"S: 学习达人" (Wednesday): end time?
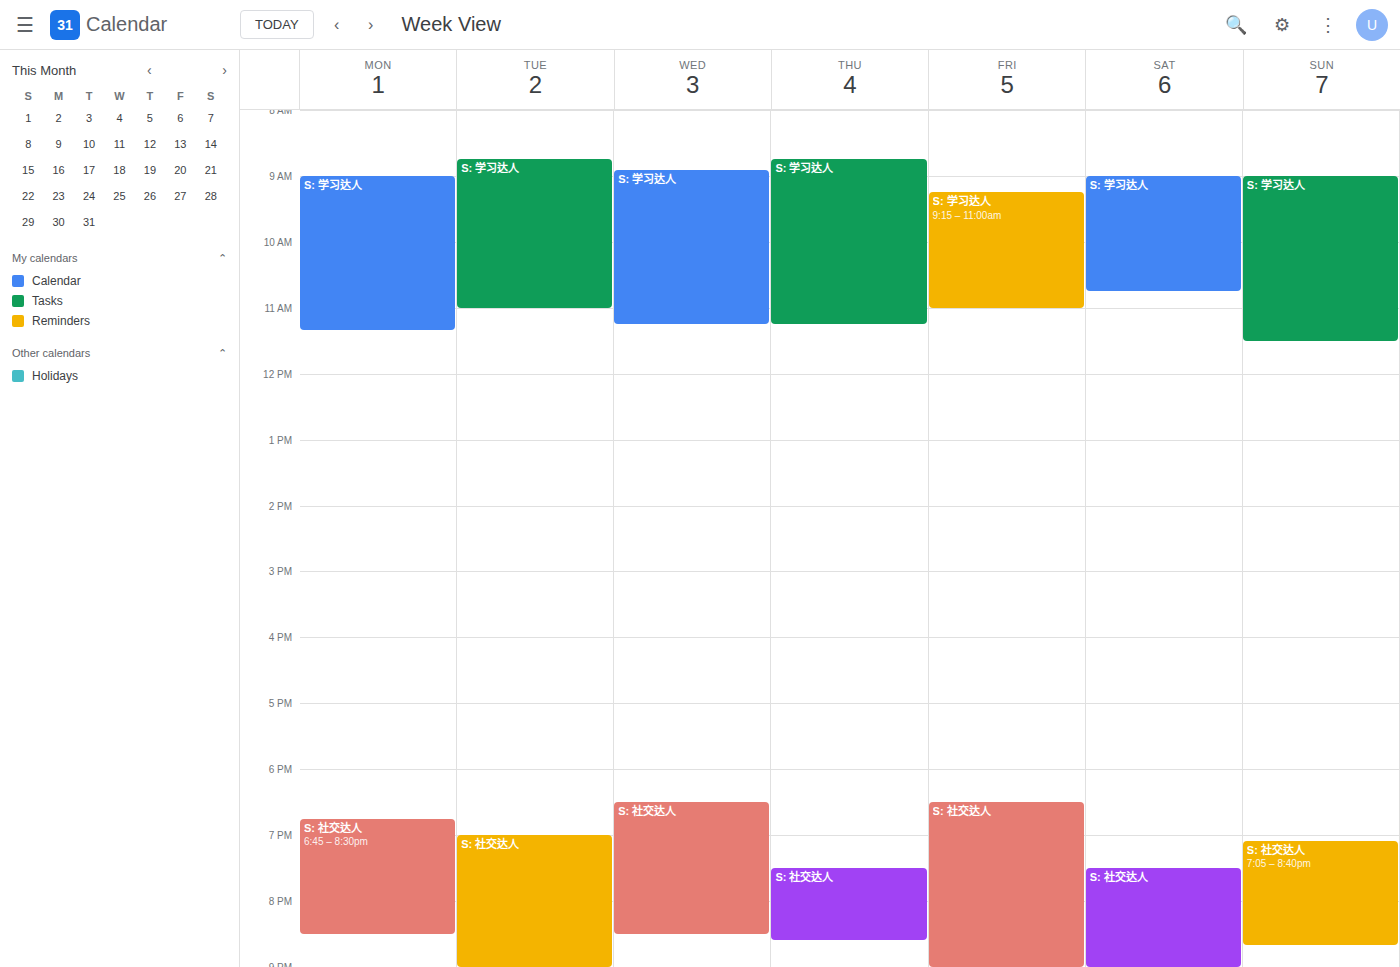
11:15 AM